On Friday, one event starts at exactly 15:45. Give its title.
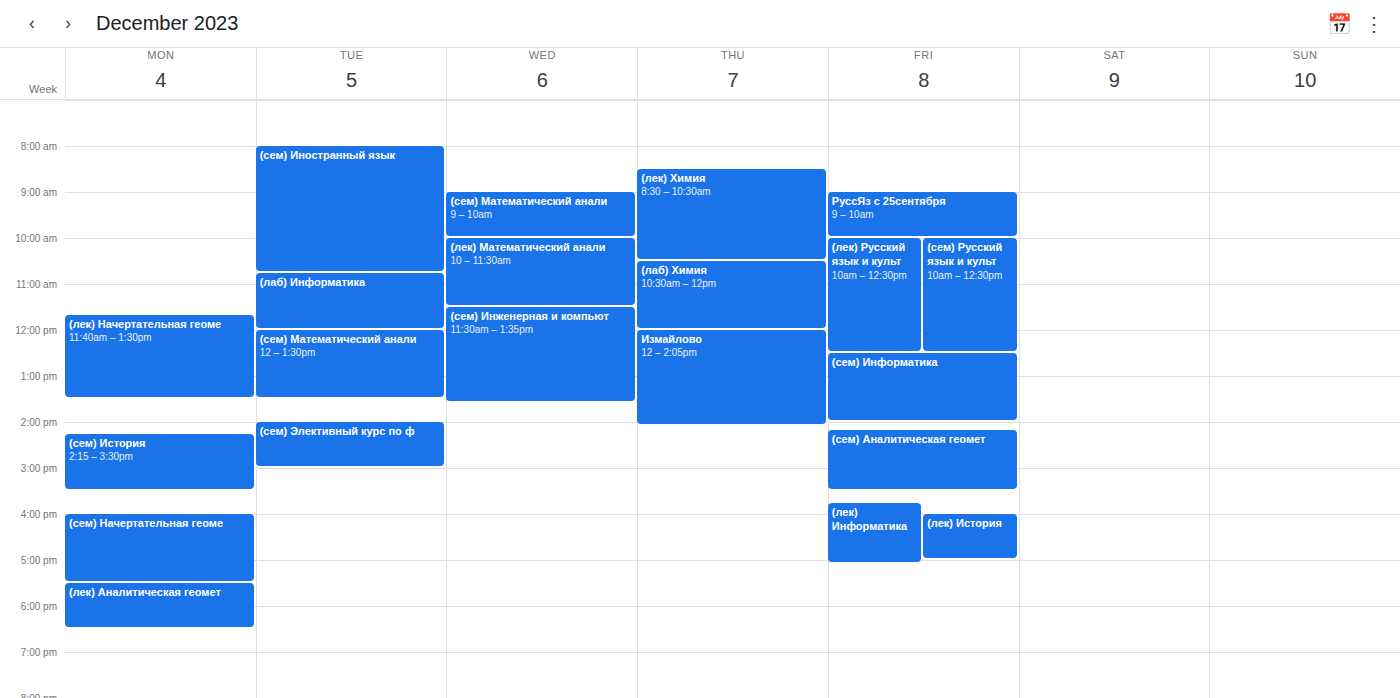
"(лек) Информатика"